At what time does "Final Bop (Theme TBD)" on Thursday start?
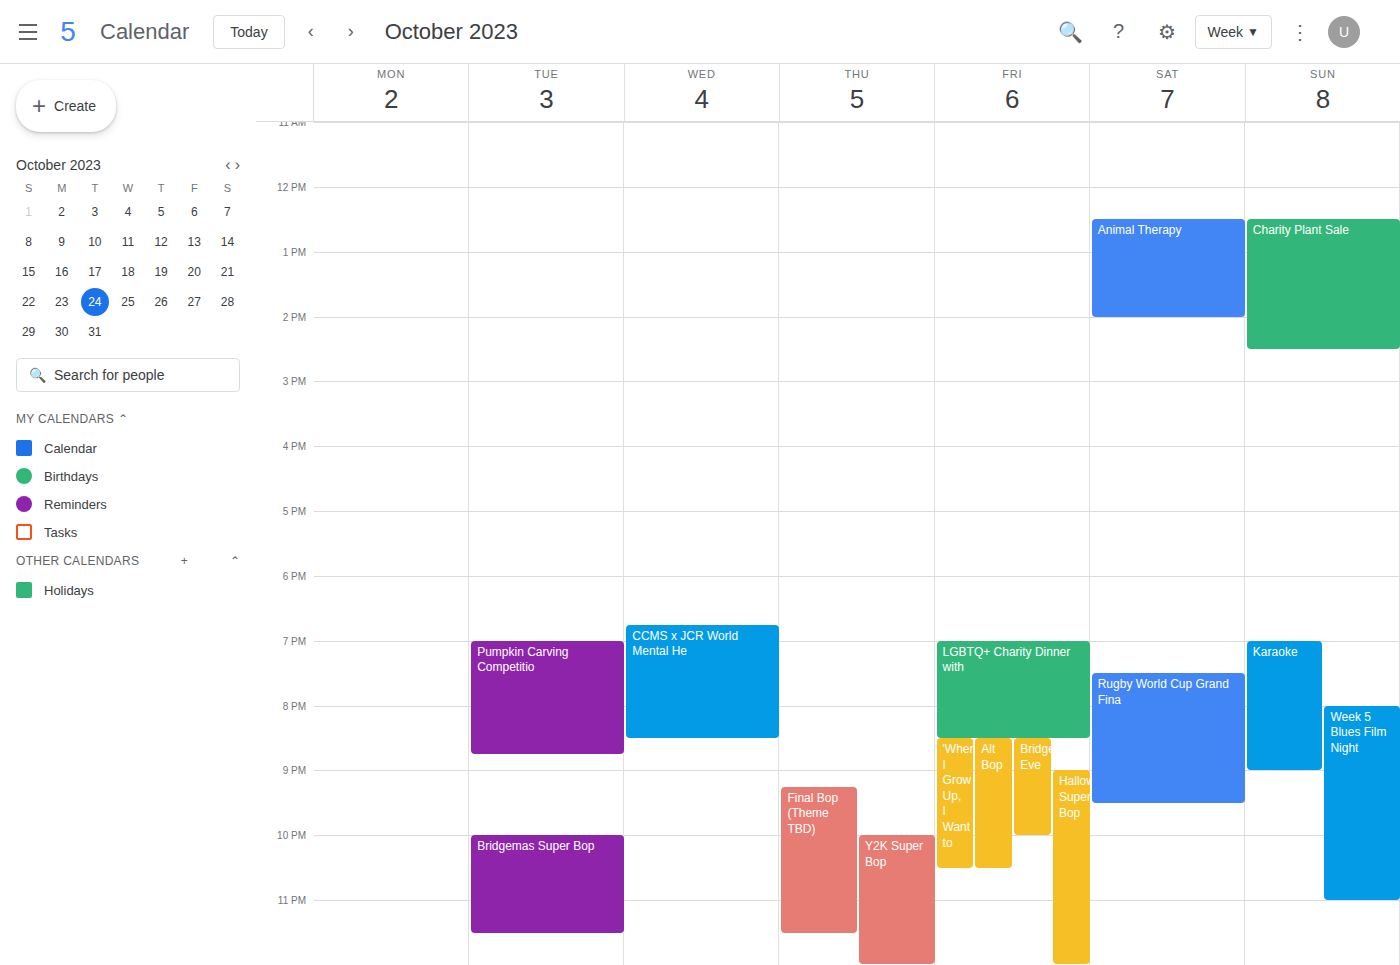
9:15 PM